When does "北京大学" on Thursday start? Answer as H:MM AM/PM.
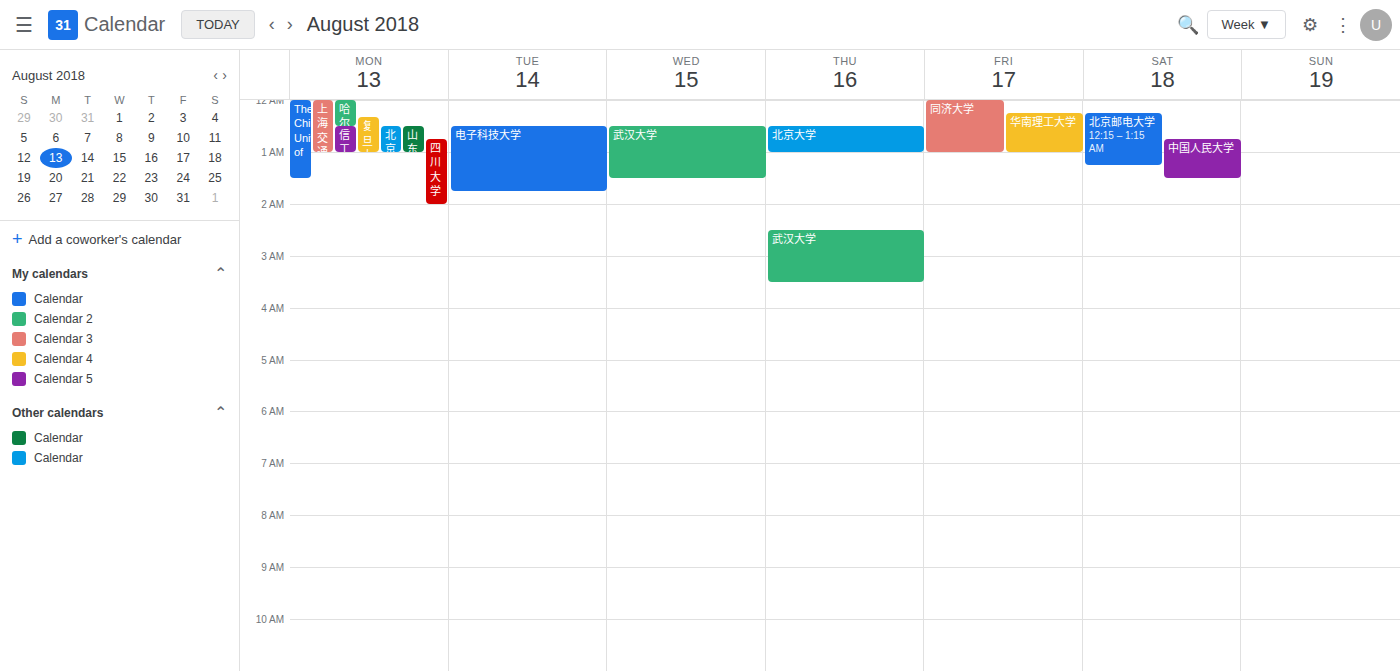
12:30 AM